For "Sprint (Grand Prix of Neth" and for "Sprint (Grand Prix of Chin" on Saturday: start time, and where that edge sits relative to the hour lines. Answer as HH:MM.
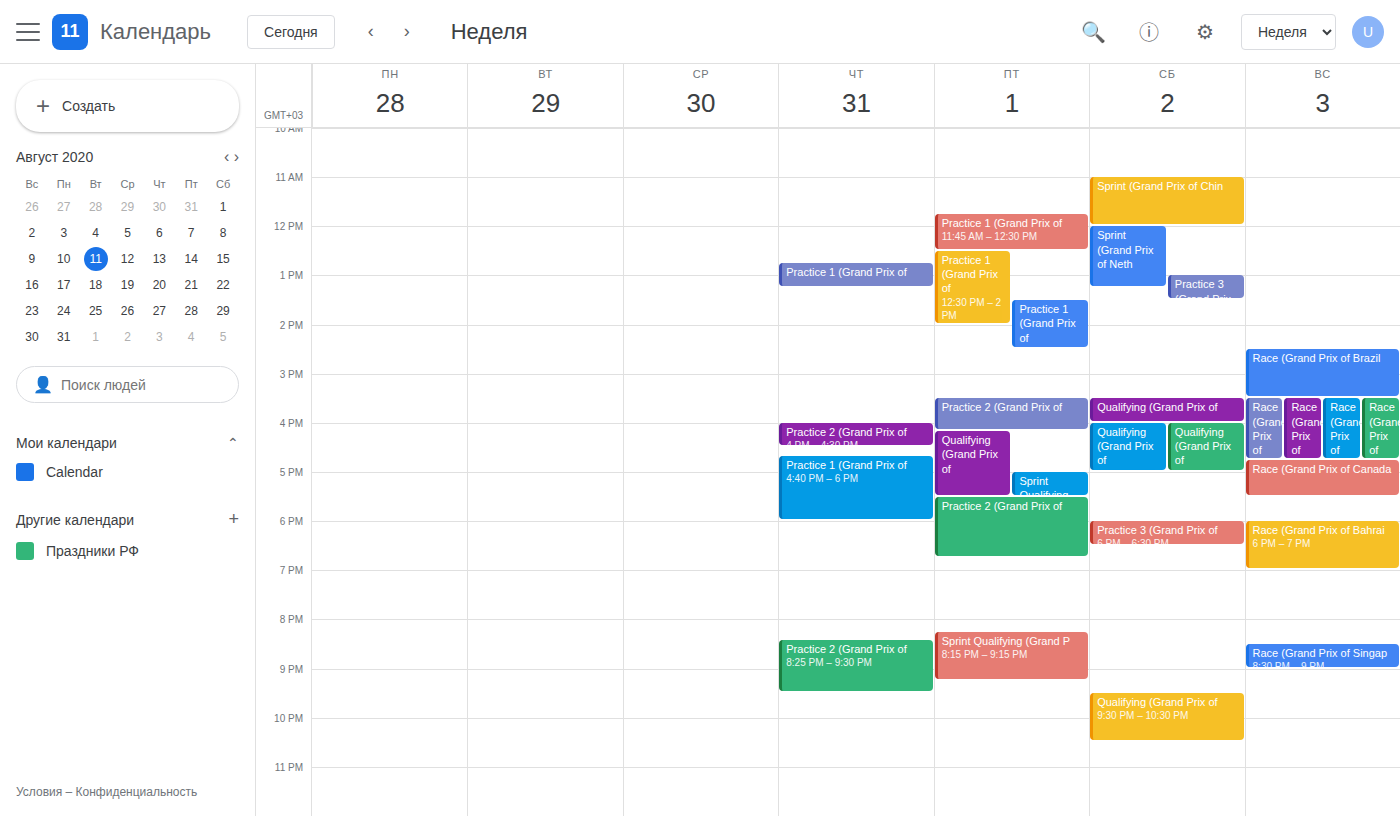
"Sprint (Grand Prix of Neth": 12:00, exactly on the 12:00 line. "Sprint (Grand Prix of Chin": 11:00, exactly on the 11:00 line.